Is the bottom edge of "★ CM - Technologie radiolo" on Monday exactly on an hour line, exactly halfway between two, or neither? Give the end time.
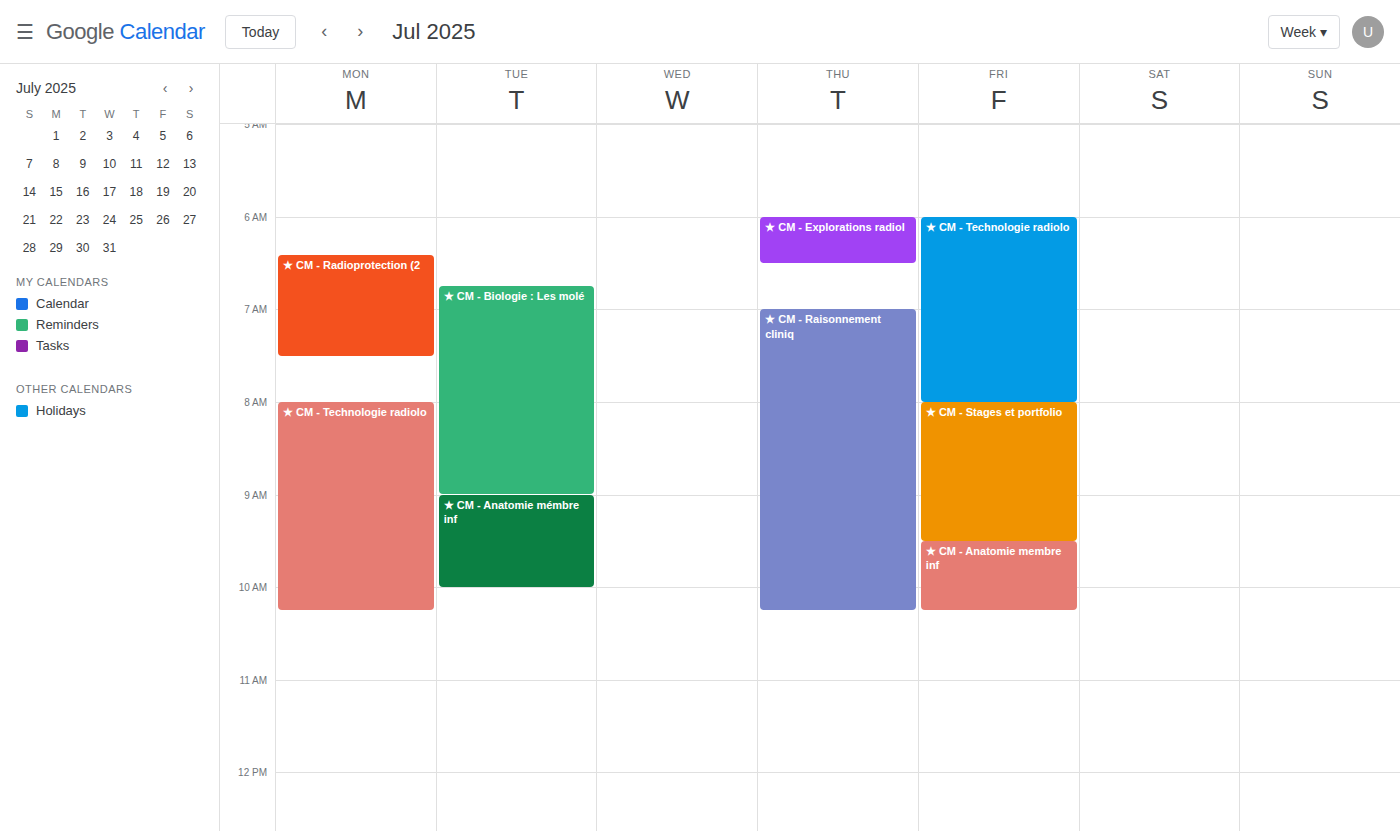
10:15 AM -- neither: a quarter of the way from the 10 AM line to the 11 AM line.